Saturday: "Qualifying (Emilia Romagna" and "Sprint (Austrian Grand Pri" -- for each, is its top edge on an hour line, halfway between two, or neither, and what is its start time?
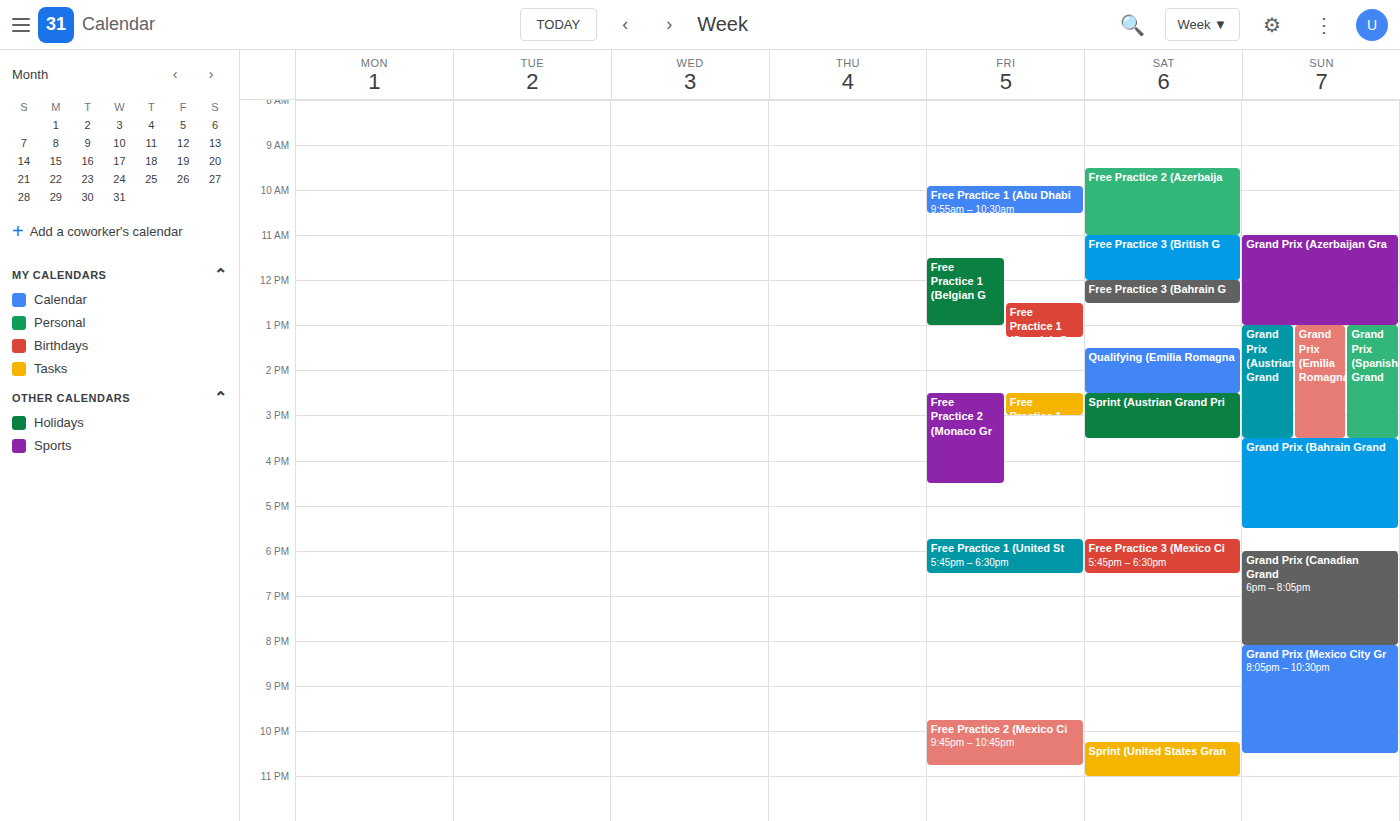
"Qualifying (Emilia Romagna": 13:30, halfway between the 13:00 and 14:00 lines. "Sprint (Austrian Grand Pri": 14:30, halfway between the 14:00 and 15:00 lines.